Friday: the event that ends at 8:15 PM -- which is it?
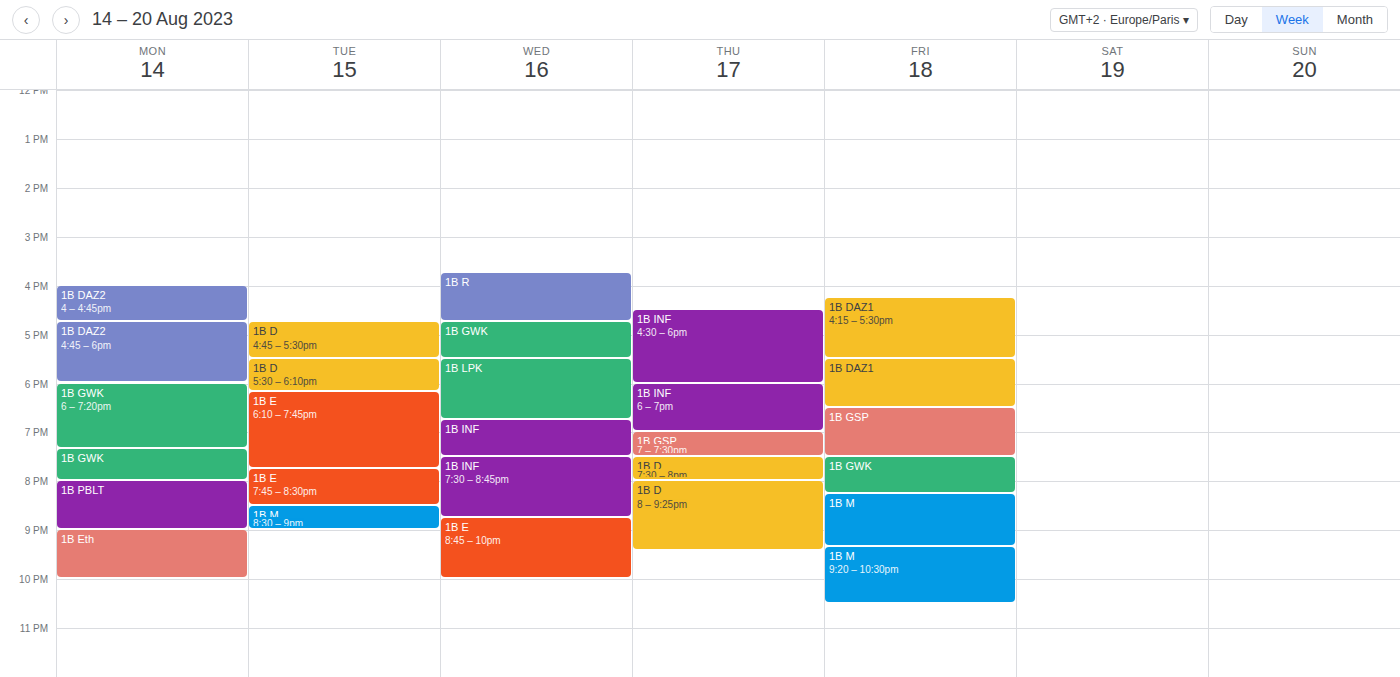
"1B GWK"